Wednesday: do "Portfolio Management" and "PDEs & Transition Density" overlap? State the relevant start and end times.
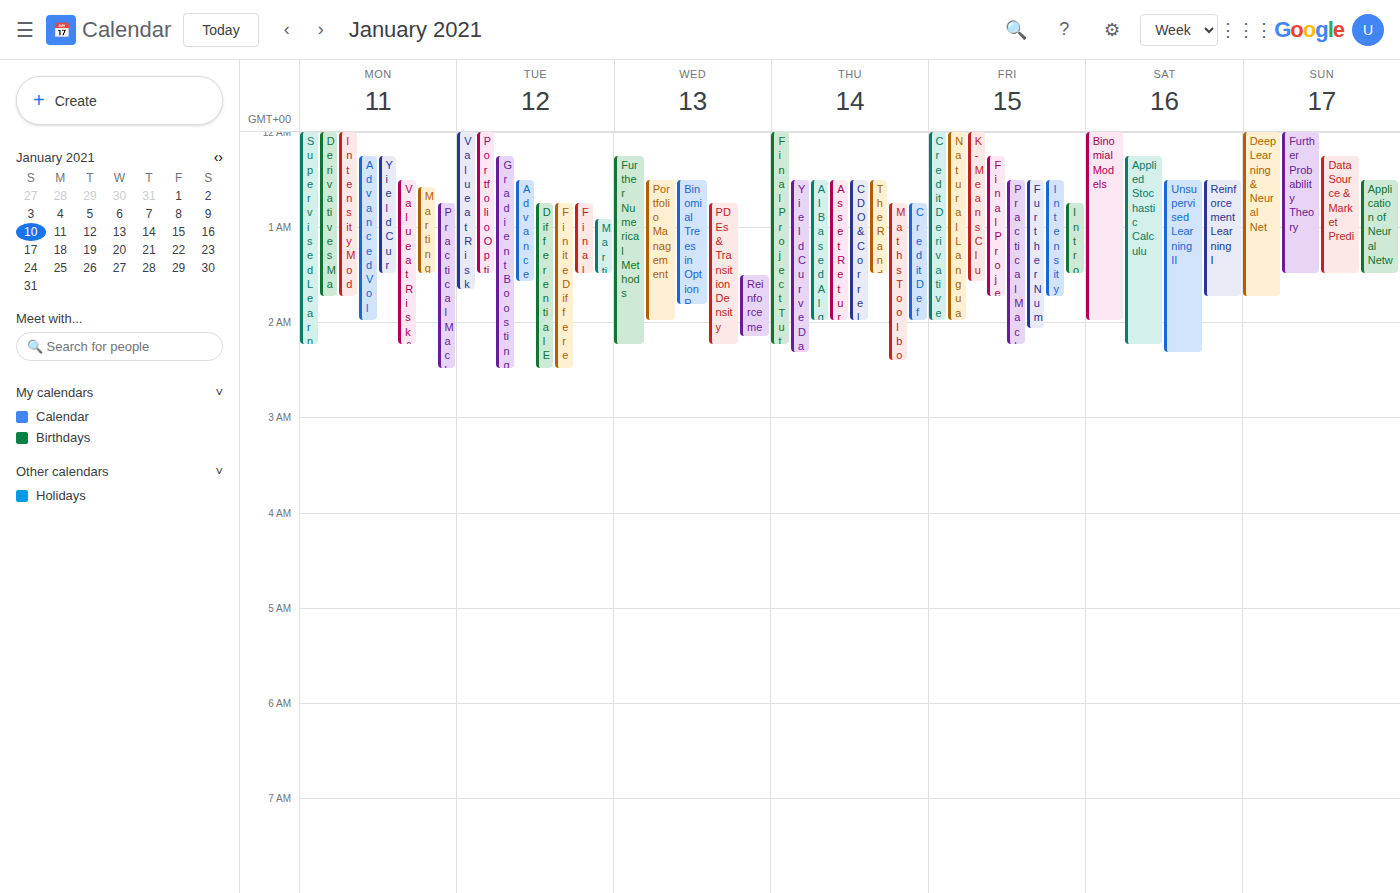
"PDEs & Transition Density" starts at 12:45 AM, before "Portfolio Management" ends at 2:00 AM -- they overlap.